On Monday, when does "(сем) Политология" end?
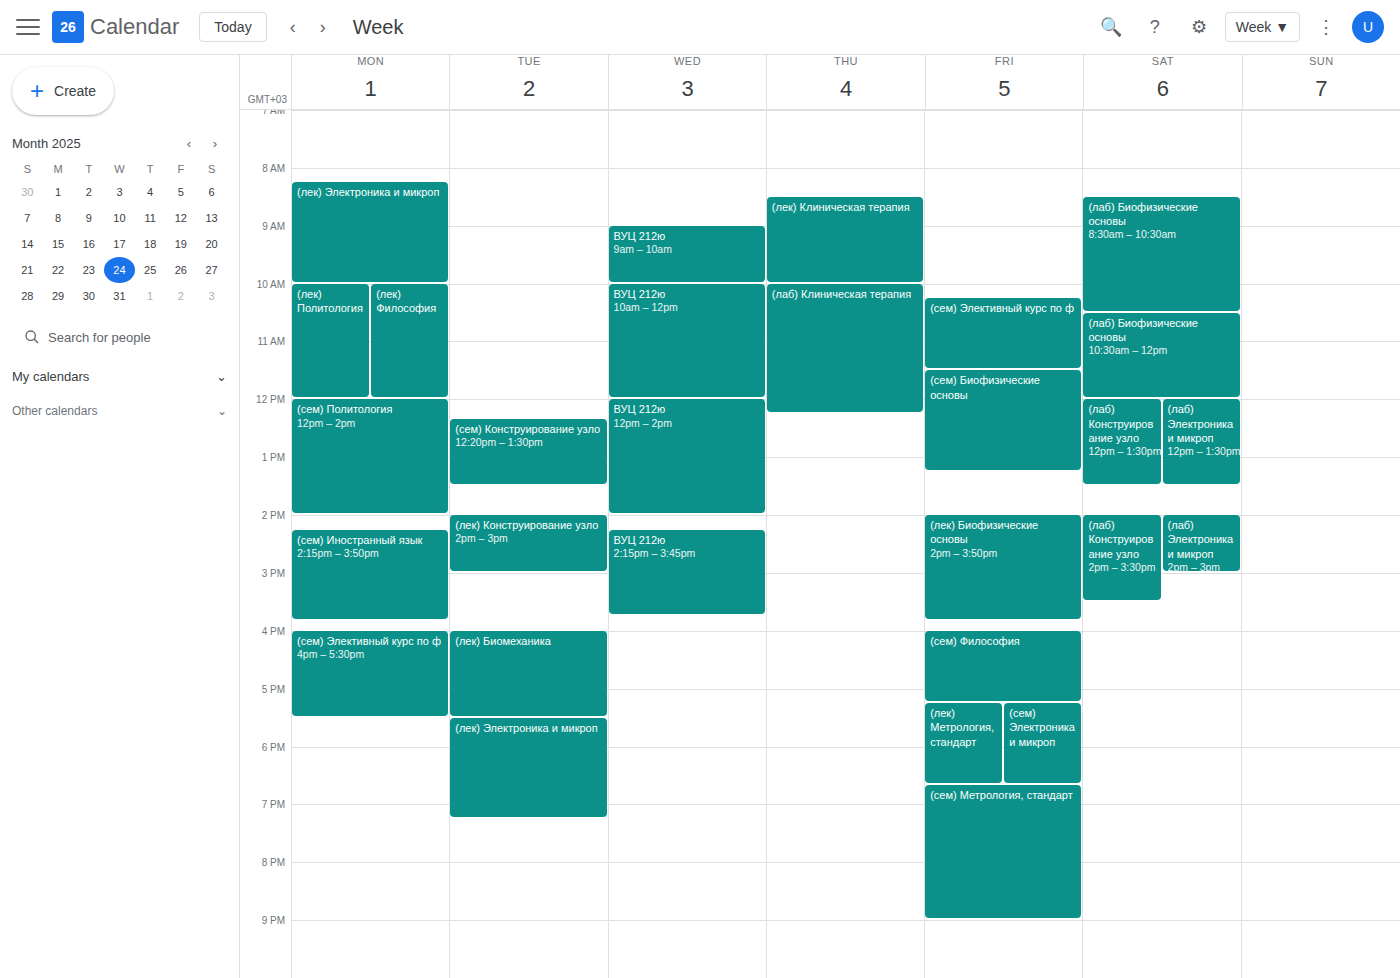
2:00 PM